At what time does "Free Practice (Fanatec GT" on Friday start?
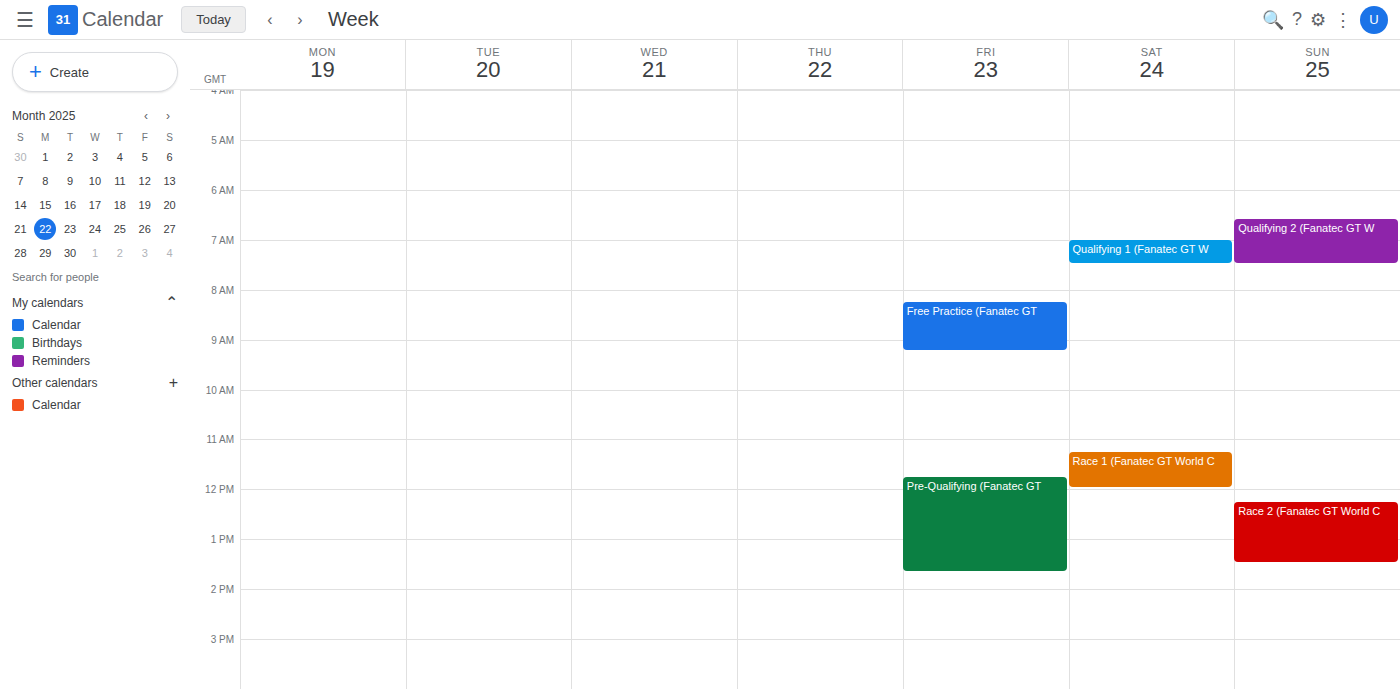
08:15